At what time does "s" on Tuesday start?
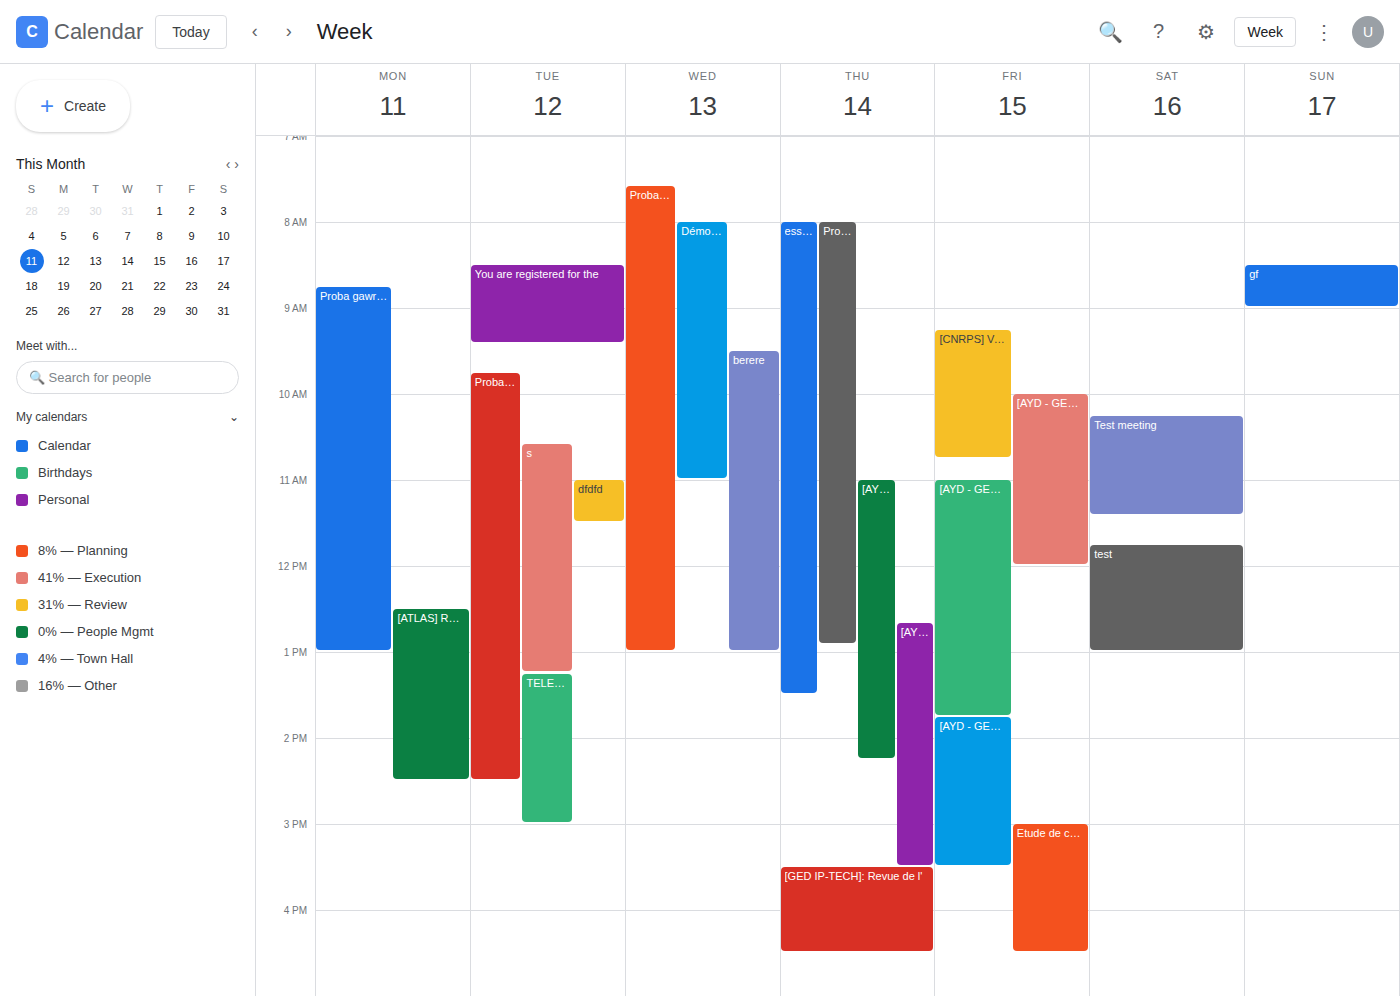
10:35 AM